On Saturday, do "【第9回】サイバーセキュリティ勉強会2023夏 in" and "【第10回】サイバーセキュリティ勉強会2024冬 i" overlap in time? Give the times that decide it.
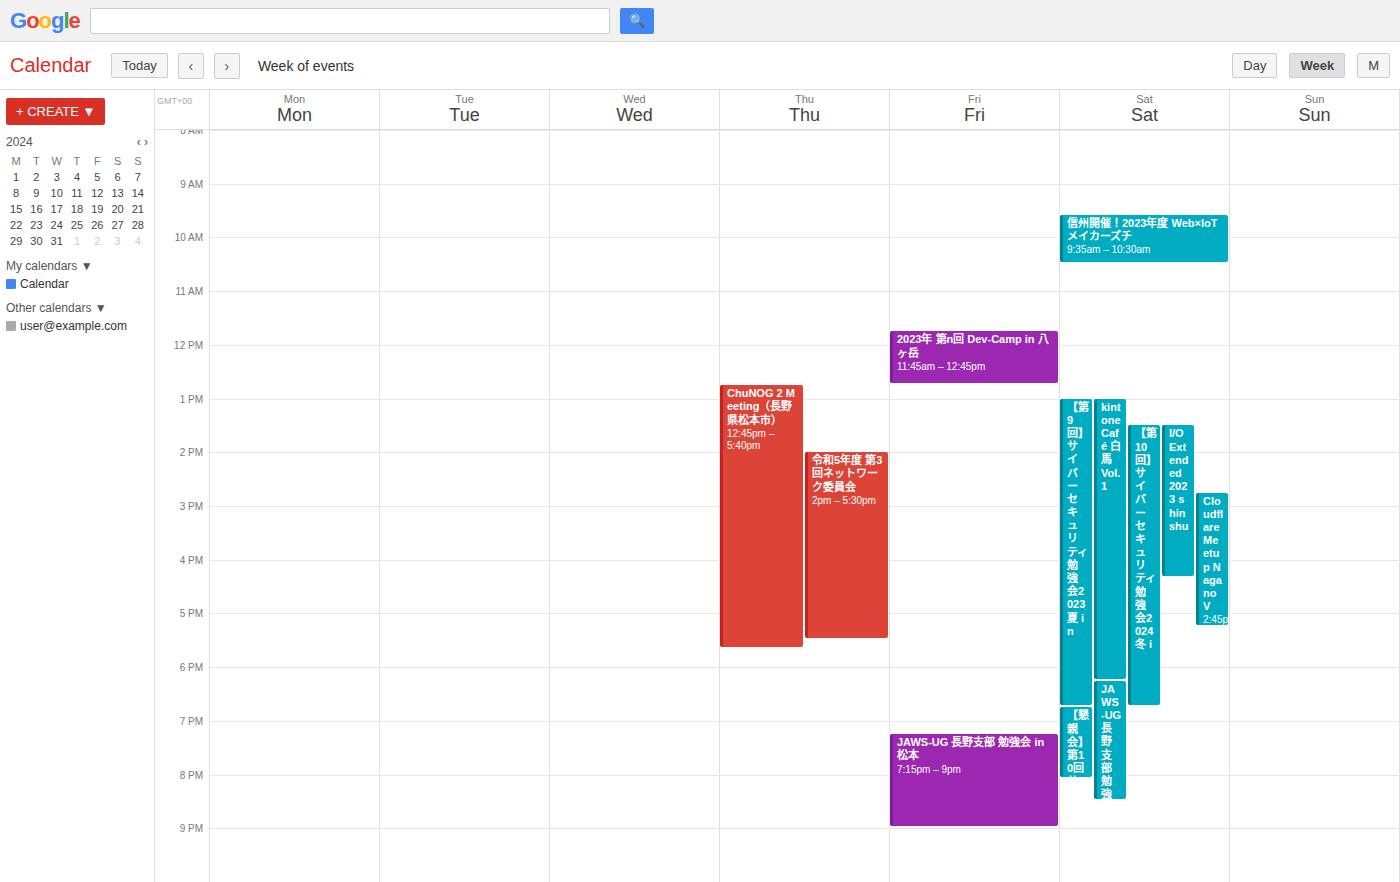
"【第10回】サイバーセキュリティ勉強会2024冬 i" runs 1:30 PM to 6:45 PM, inside "【第9回】サイバーセキュリティ勉強会2023夏 in" -- they overlap.